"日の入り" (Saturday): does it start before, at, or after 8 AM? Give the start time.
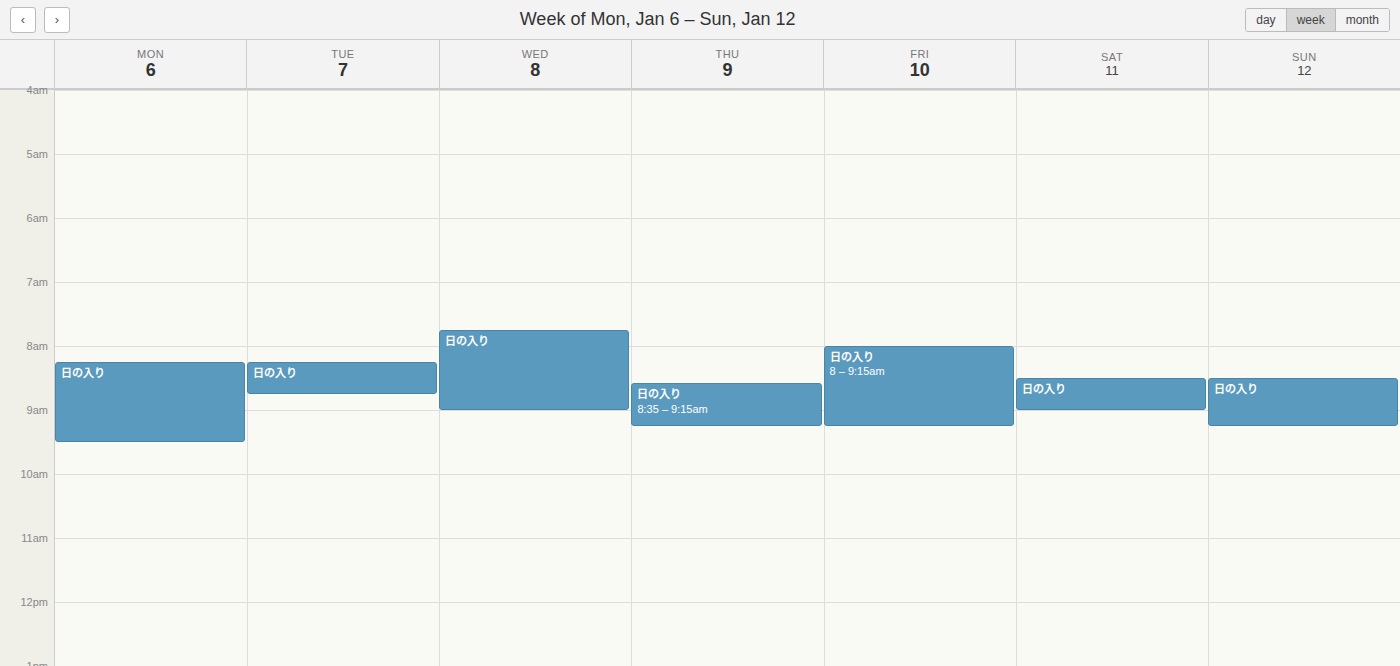
8:30 AM -- after 8 AM, 30 minutes below the 8 AM line.